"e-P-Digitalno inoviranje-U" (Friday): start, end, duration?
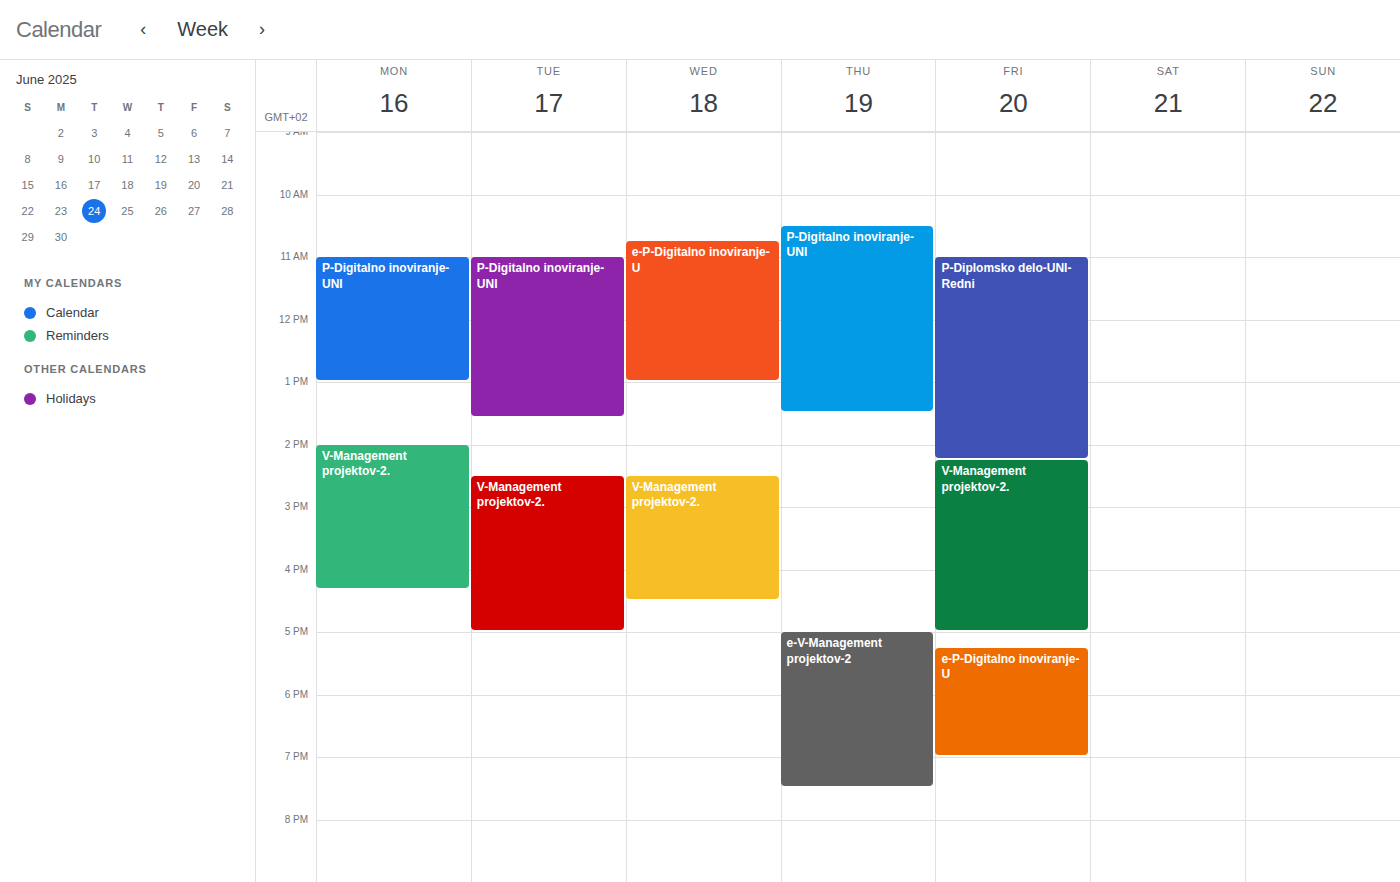
5:15 PM to 7:00 PM, 1 hour 45 minutes